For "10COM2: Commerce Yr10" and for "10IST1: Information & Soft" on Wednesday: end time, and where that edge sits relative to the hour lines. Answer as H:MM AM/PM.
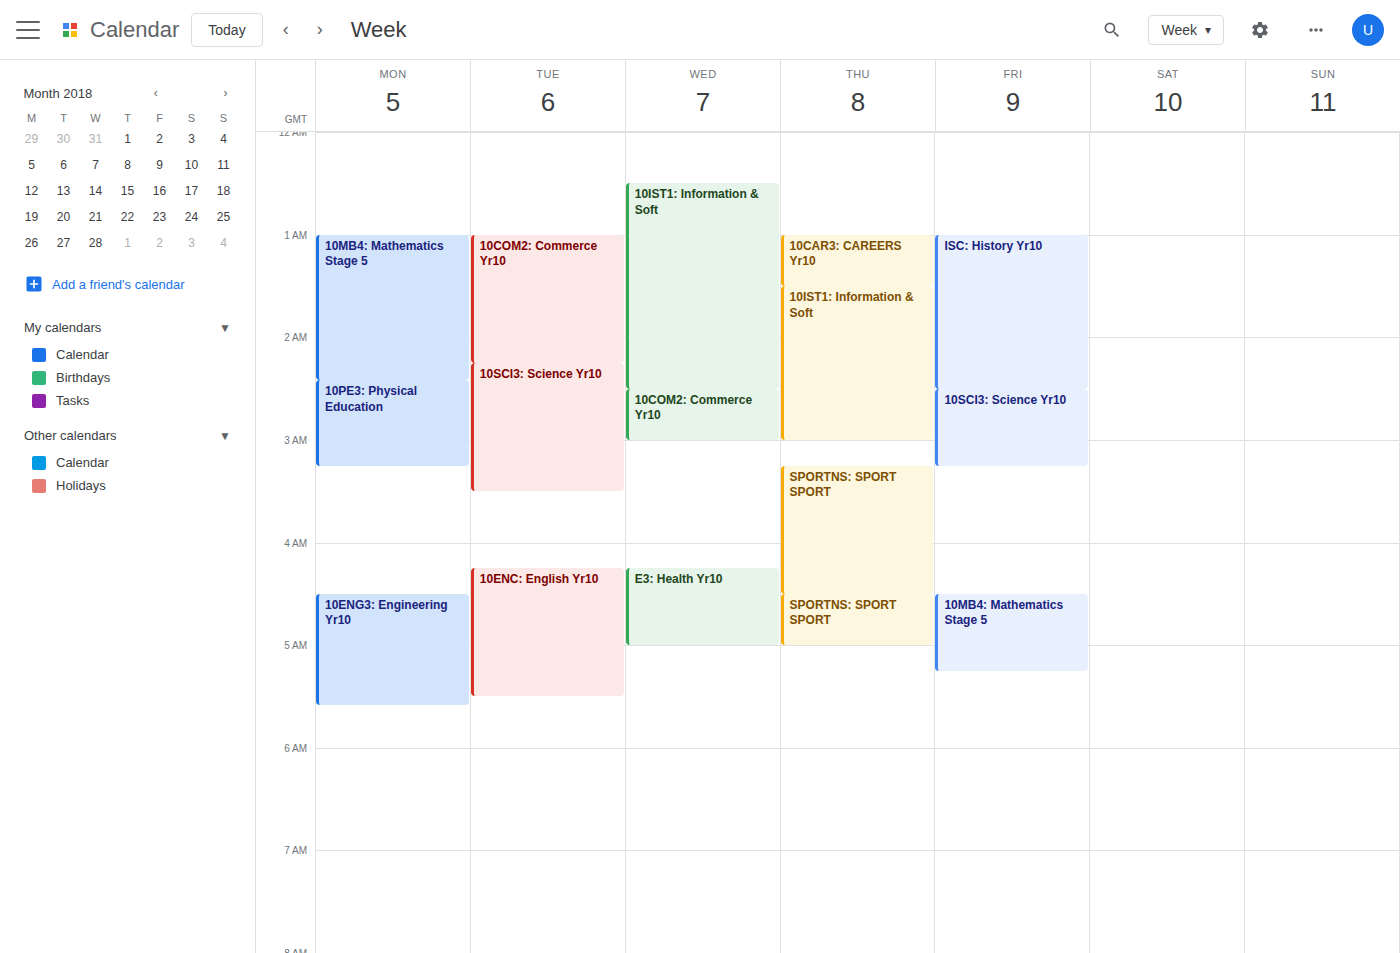
"10COM2: Commerce Yr10": 3:00 AM, exactly on the 3 AM line. "10IST1: Information & Soft": 2:30 AM, halfway between the 2 AM and 3 AM lines.